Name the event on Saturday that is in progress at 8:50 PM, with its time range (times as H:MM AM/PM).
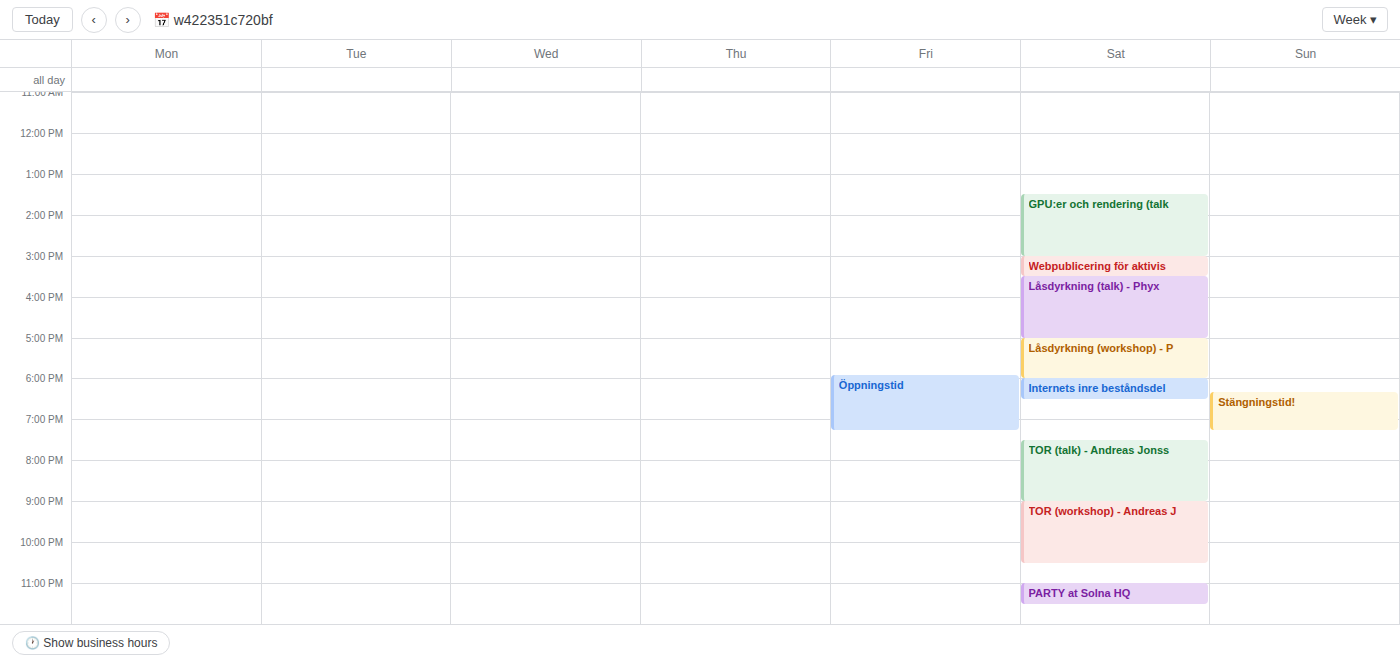
"TOR (talk) - Andreas Jonss", 7:30 PM to 9:00 PM